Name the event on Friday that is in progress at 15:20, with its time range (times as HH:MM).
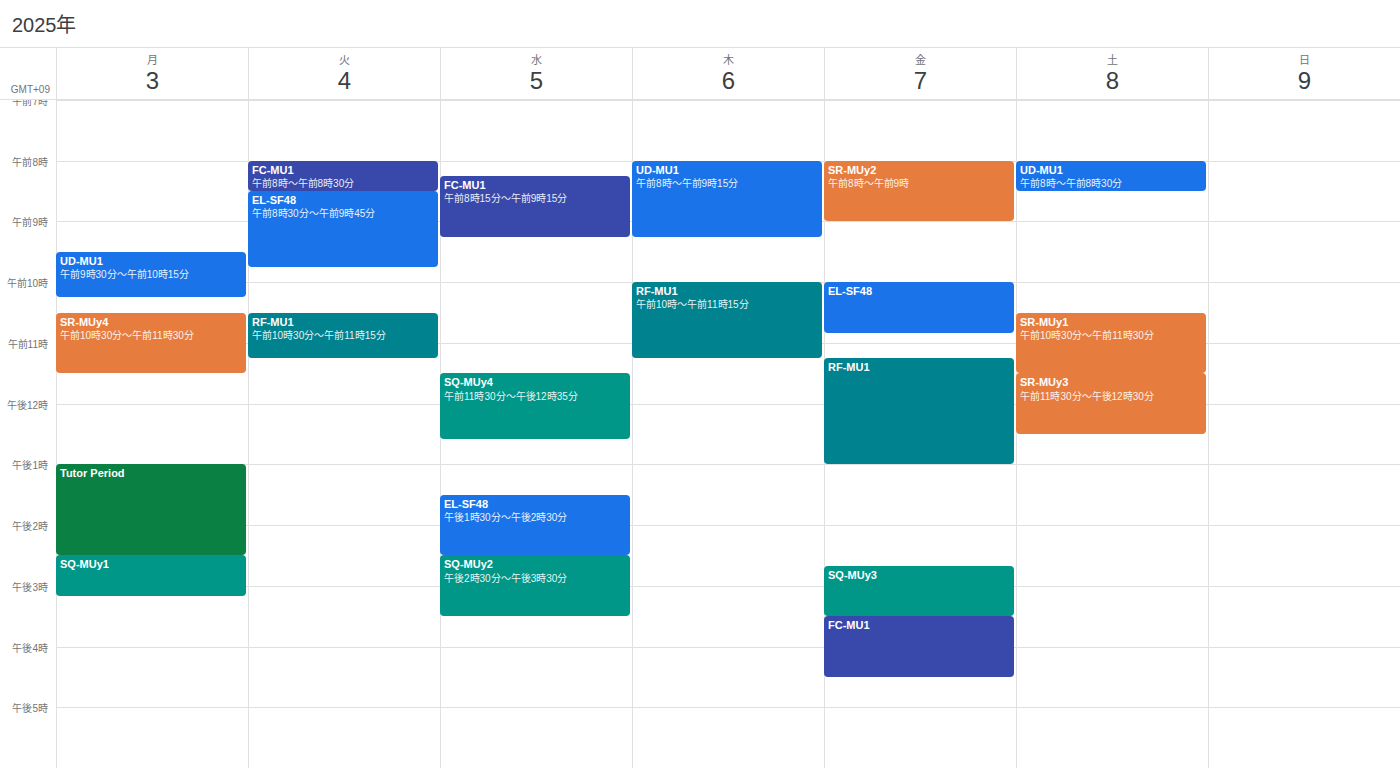
"SQ-MUy3", 14:40 to 15:30